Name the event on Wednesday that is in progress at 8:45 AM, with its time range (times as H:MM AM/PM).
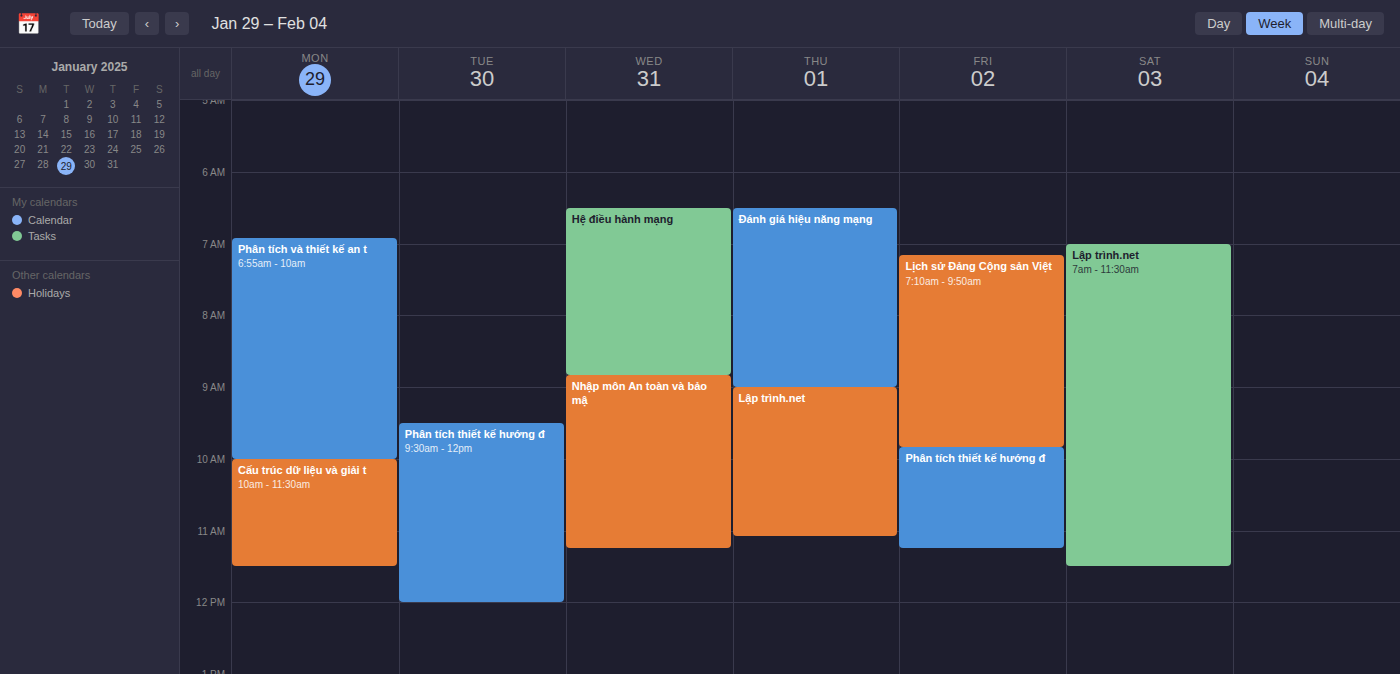
"Hệ điều hành mạng", 6:30 AM to 8:50 AM